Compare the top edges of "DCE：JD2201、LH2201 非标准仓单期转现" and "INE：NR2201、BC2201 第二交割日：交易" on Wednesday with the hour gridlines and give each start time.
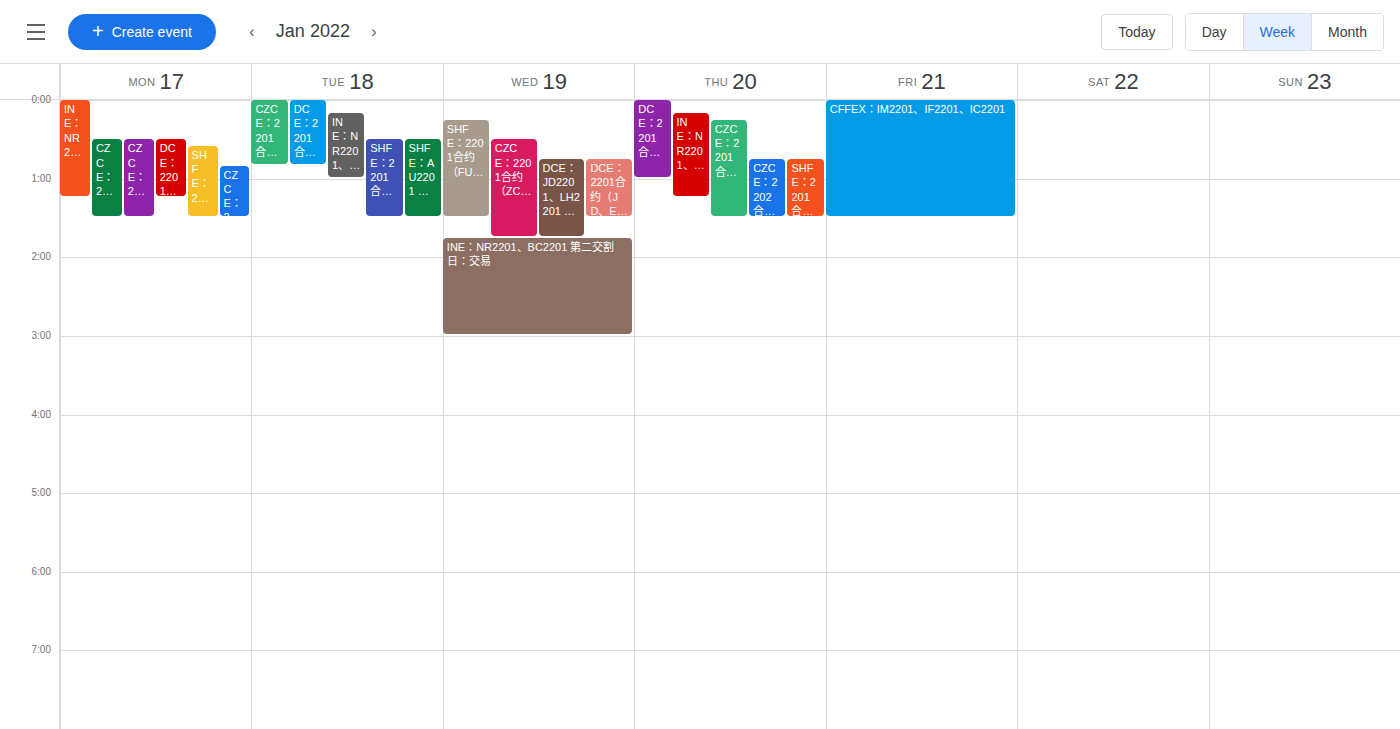
"DCE：JD2201、LH2201 非标准仓单期转现": 12:45 AM, neither: three quarters of the way from the 12 AM line to the 1 AM line. "INE：NR2201、BC2201 第二交割日：交易": 1:45 AM, neither: three quarters of the way from the 1 AM line to the 2 AM line.